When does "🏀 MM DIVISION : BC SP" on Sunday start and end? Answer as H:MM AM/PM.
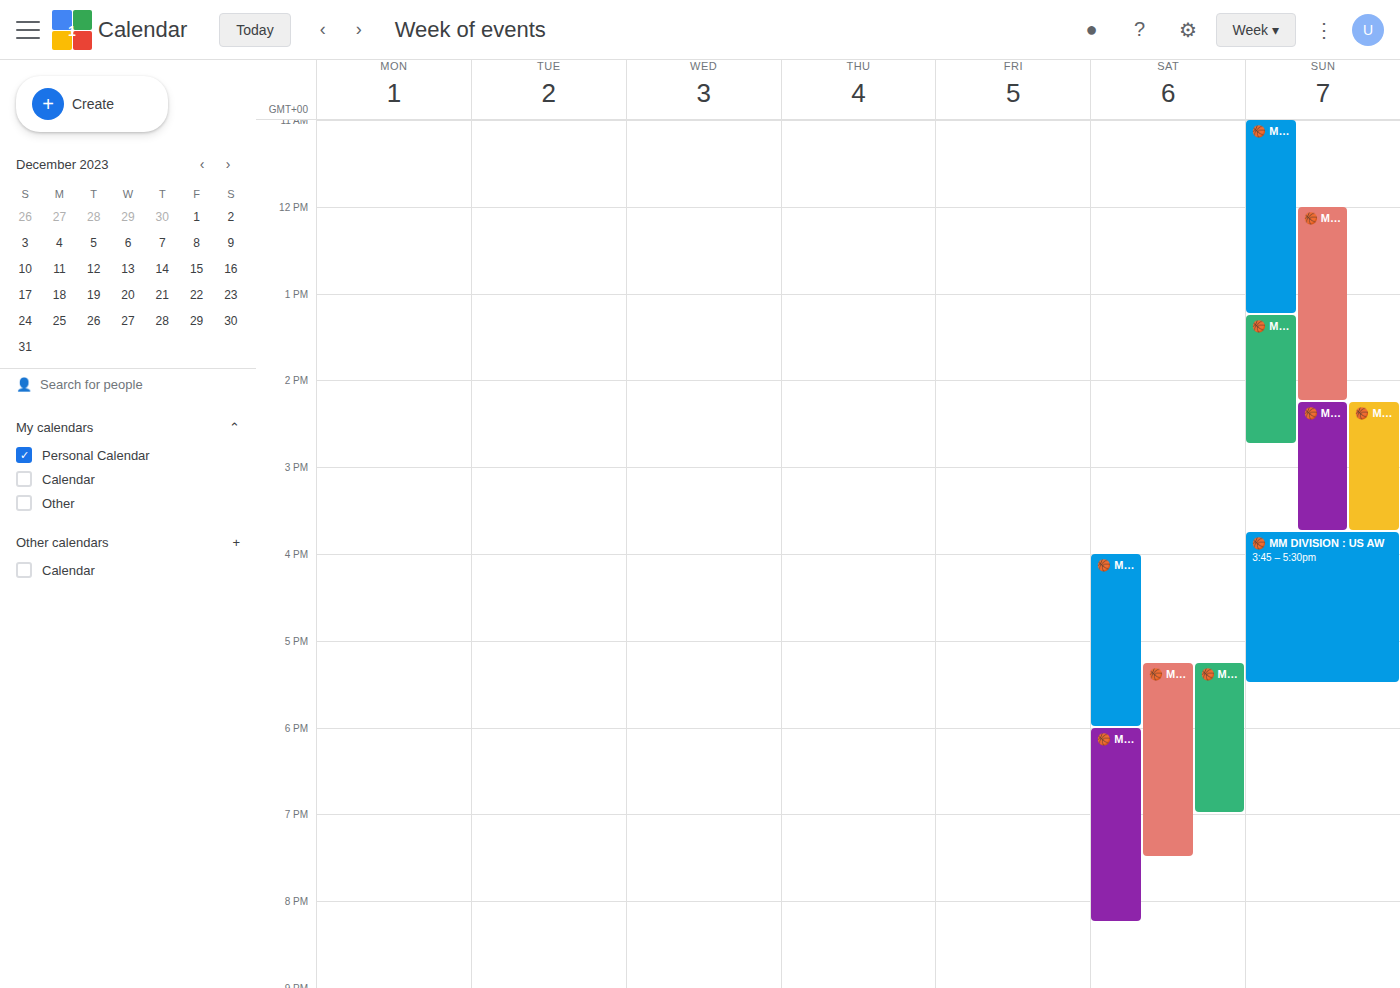
12:00 PM to 2:15 PM